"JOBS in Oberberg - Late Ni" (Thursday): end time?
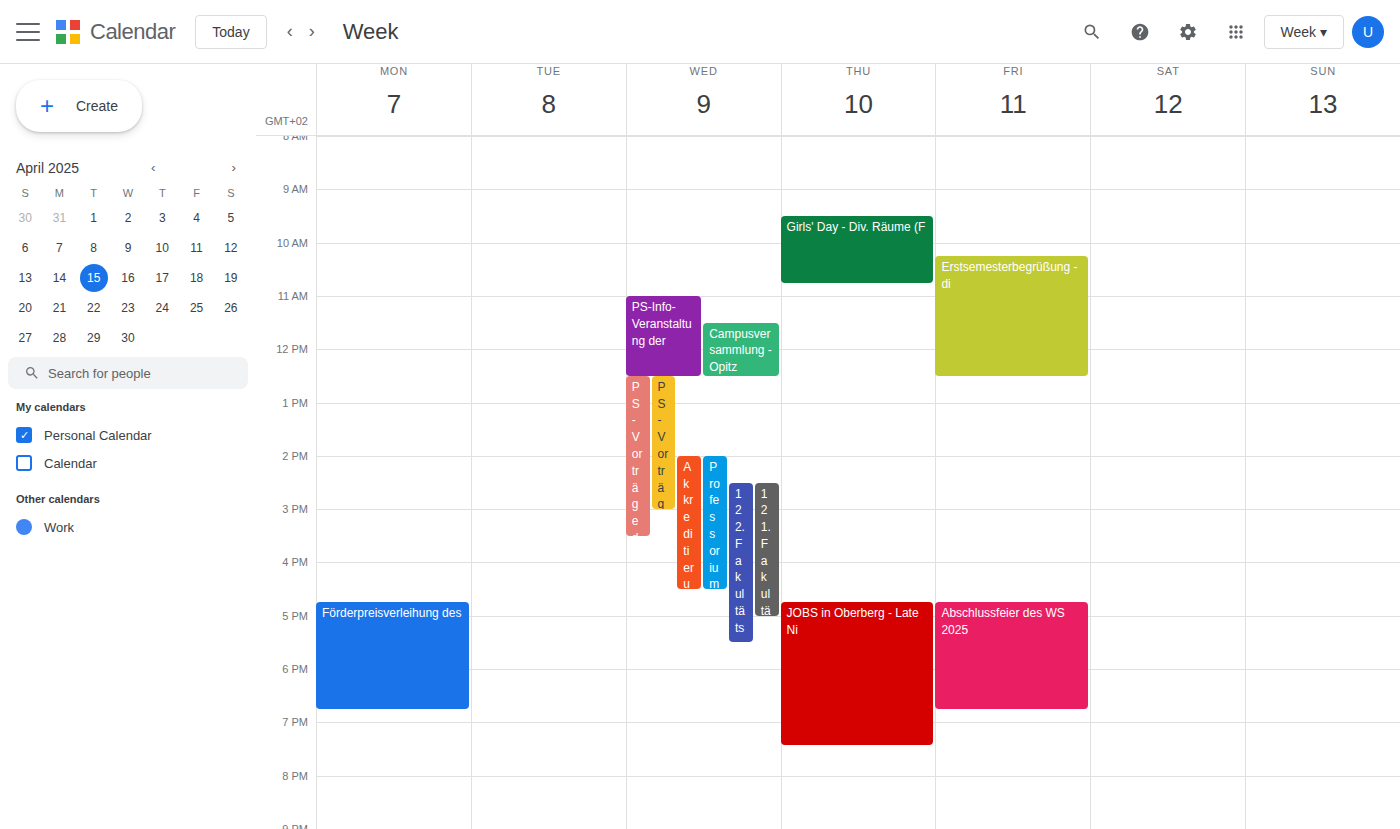
7:25 PM